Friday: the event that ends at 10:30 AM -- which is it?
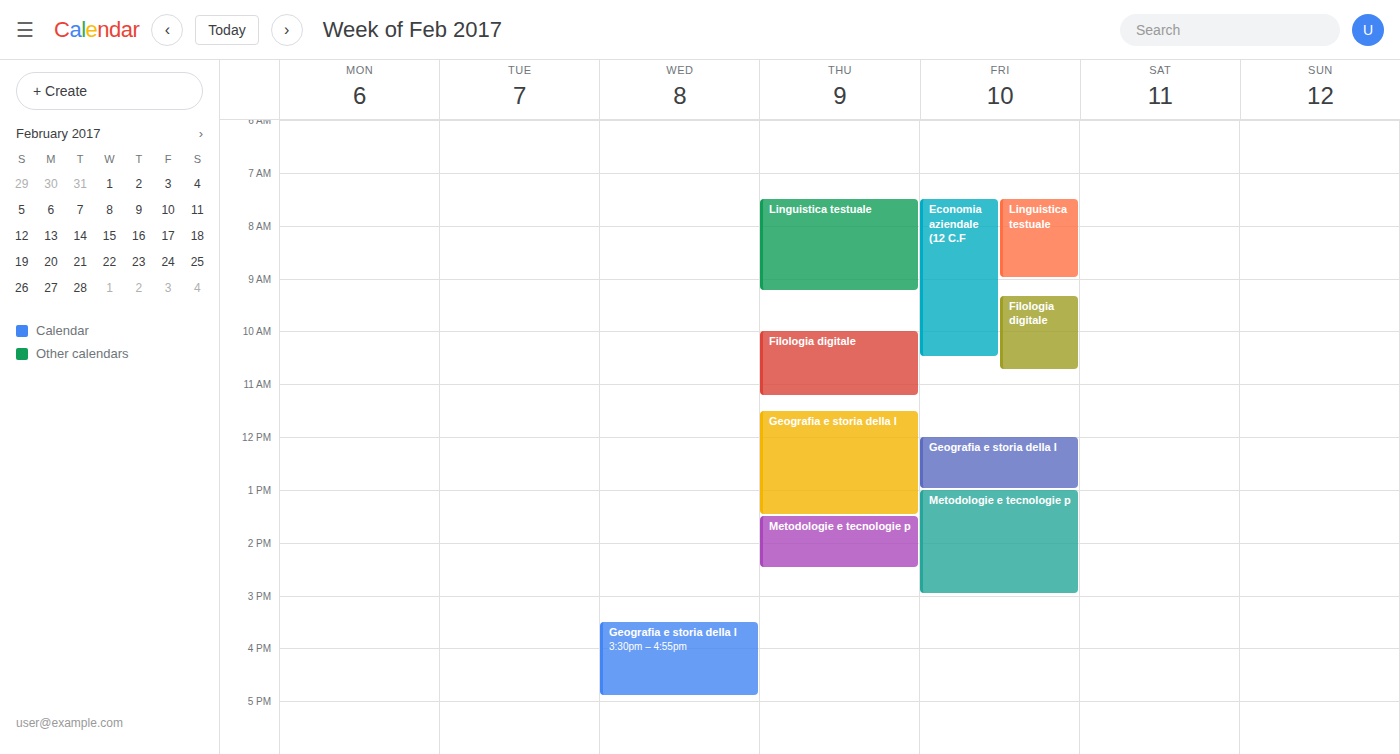
"Economia aziendale (12 C.F"